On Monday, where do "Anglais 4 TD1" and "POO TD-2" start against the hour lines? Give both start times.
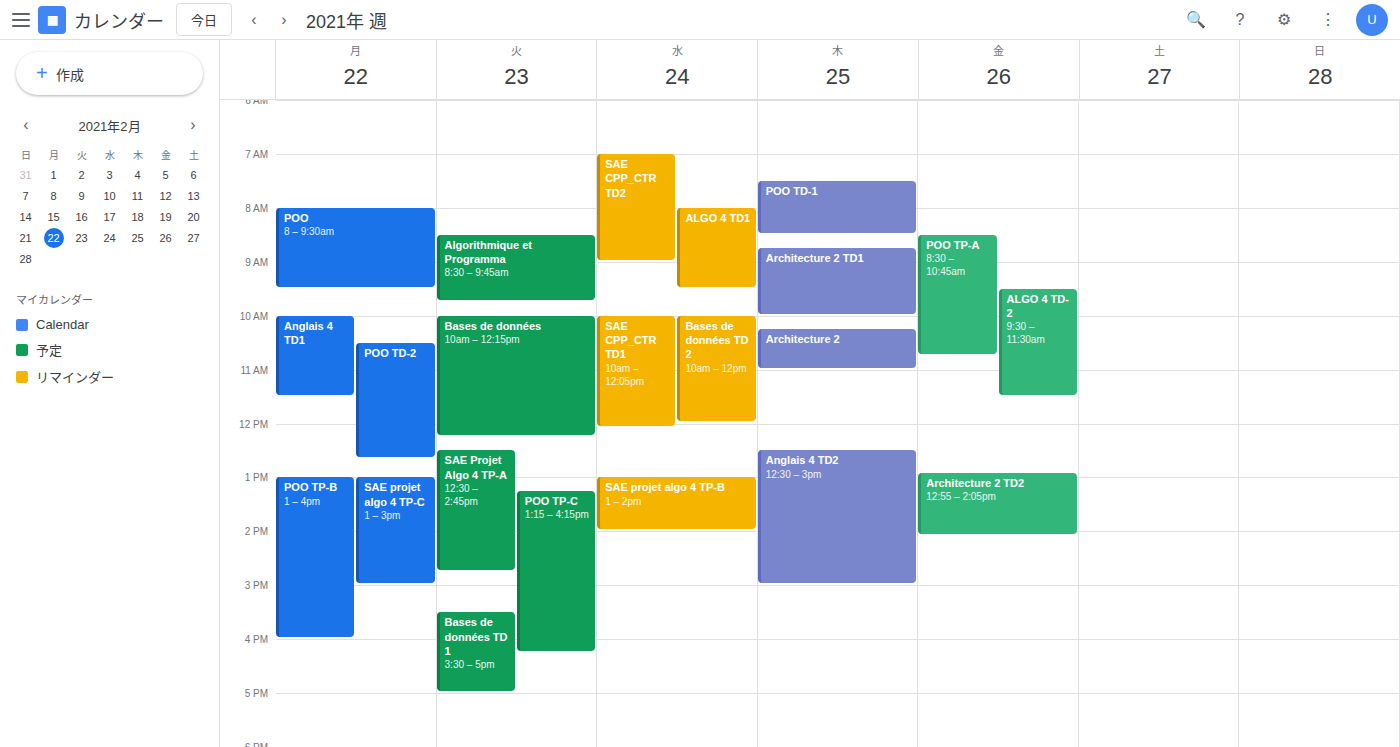
"Anglais 4 TD1": 10:00 AM, exactly on the 10 AM line. "POO TD-2": 10:30 AM, halfway between the 10 AM and 11 AM lines.